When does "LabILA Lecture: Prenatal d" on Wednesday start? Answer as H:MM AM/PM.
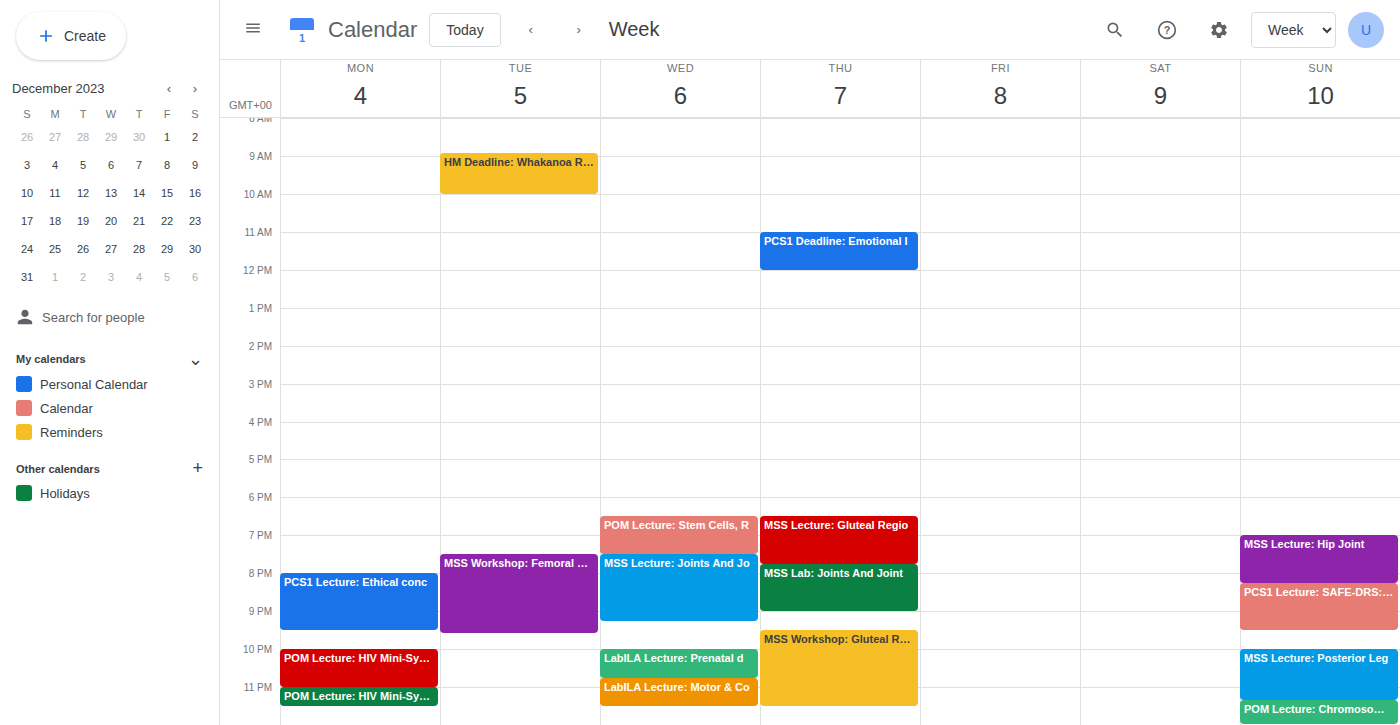
10:00 PM